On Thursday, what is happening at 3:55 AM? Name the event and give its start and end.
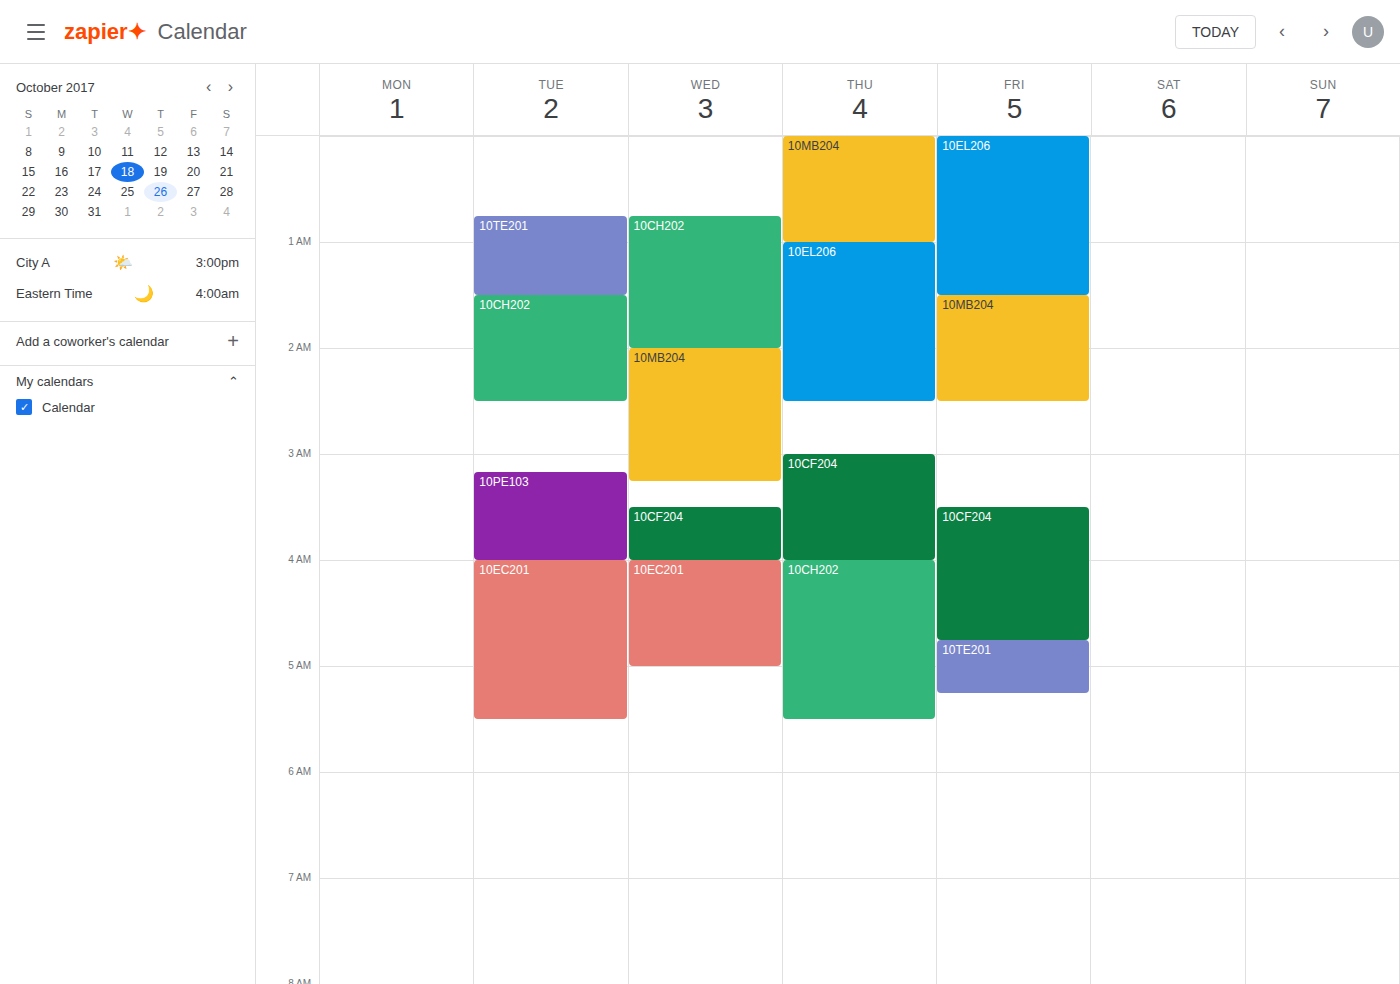
"10CF204", 3:00 AM to 4:00 AM